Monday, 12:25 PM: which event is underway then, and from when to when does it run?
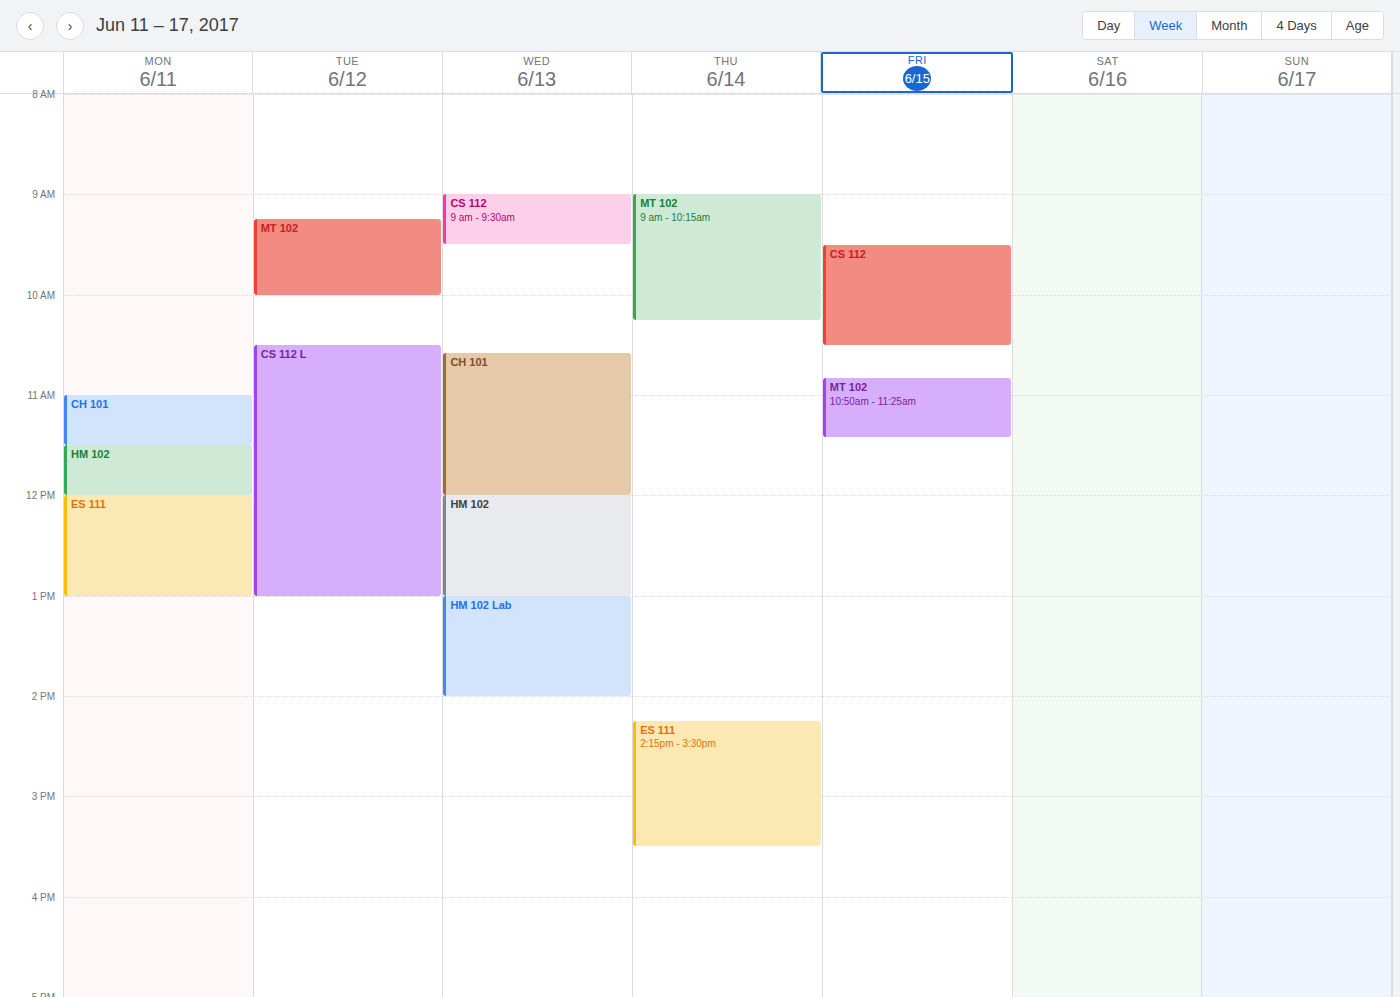
"ES 111", 12:00 PM to 1:00 PM